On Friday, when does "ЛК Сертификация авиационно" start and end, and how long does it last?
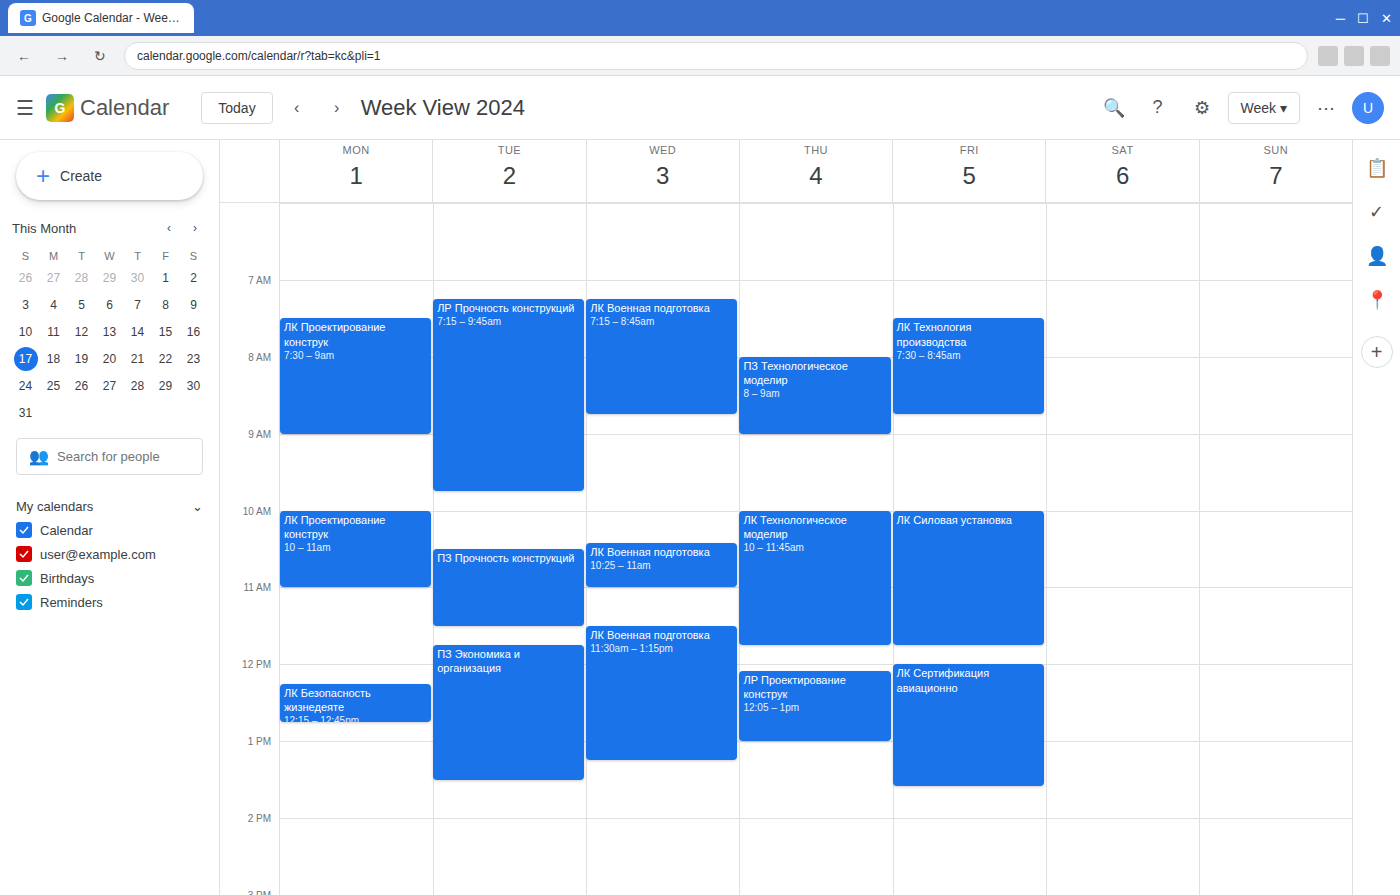
12:00 PM to 1:35 PM, 1 hour 35 minutes